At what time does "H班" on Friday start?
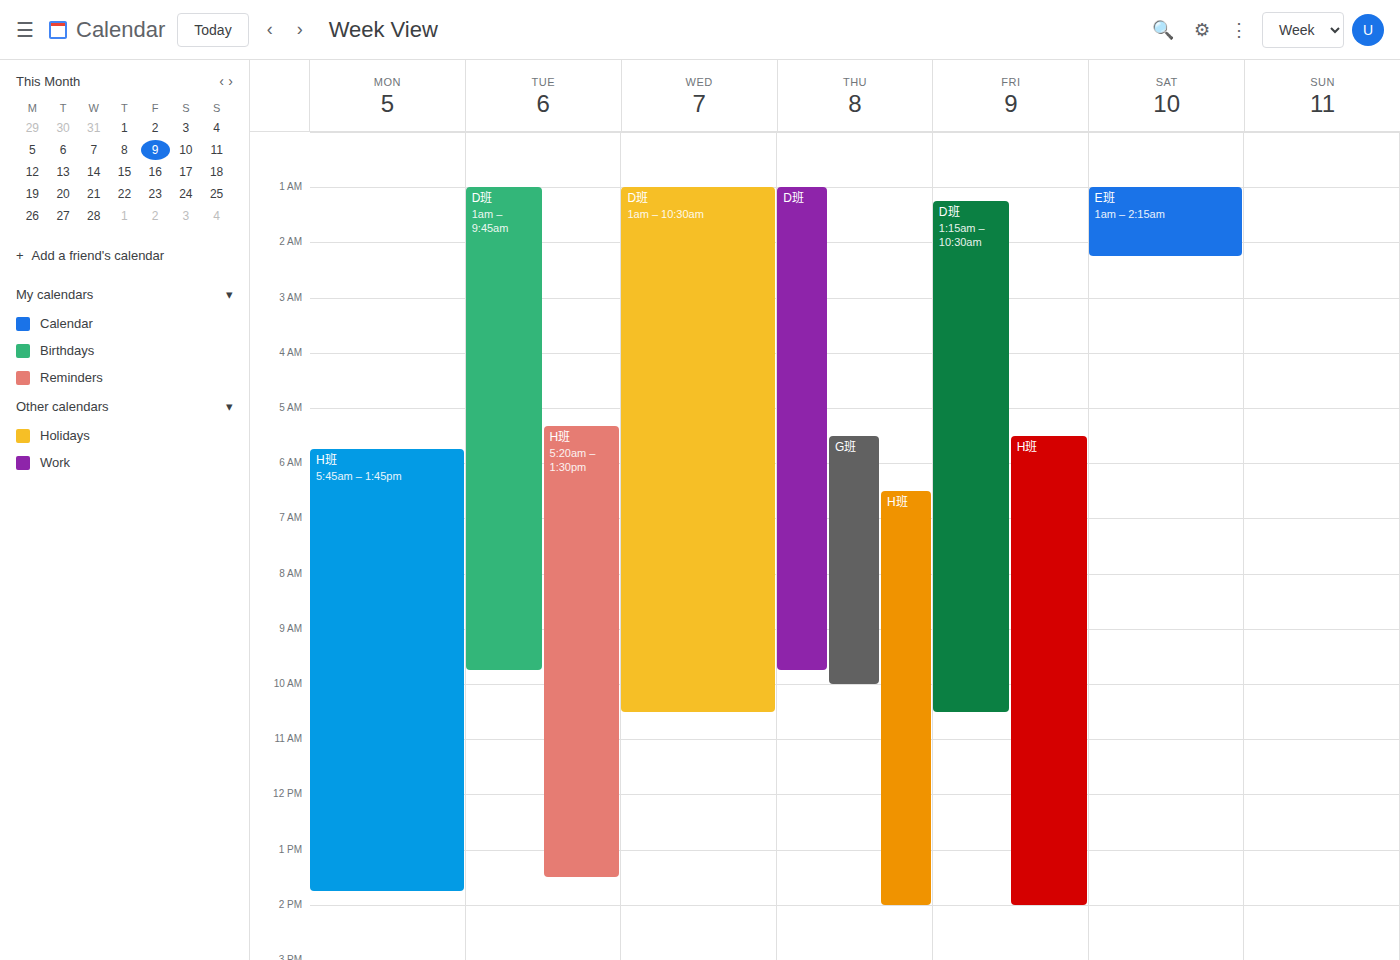
5:30 AM